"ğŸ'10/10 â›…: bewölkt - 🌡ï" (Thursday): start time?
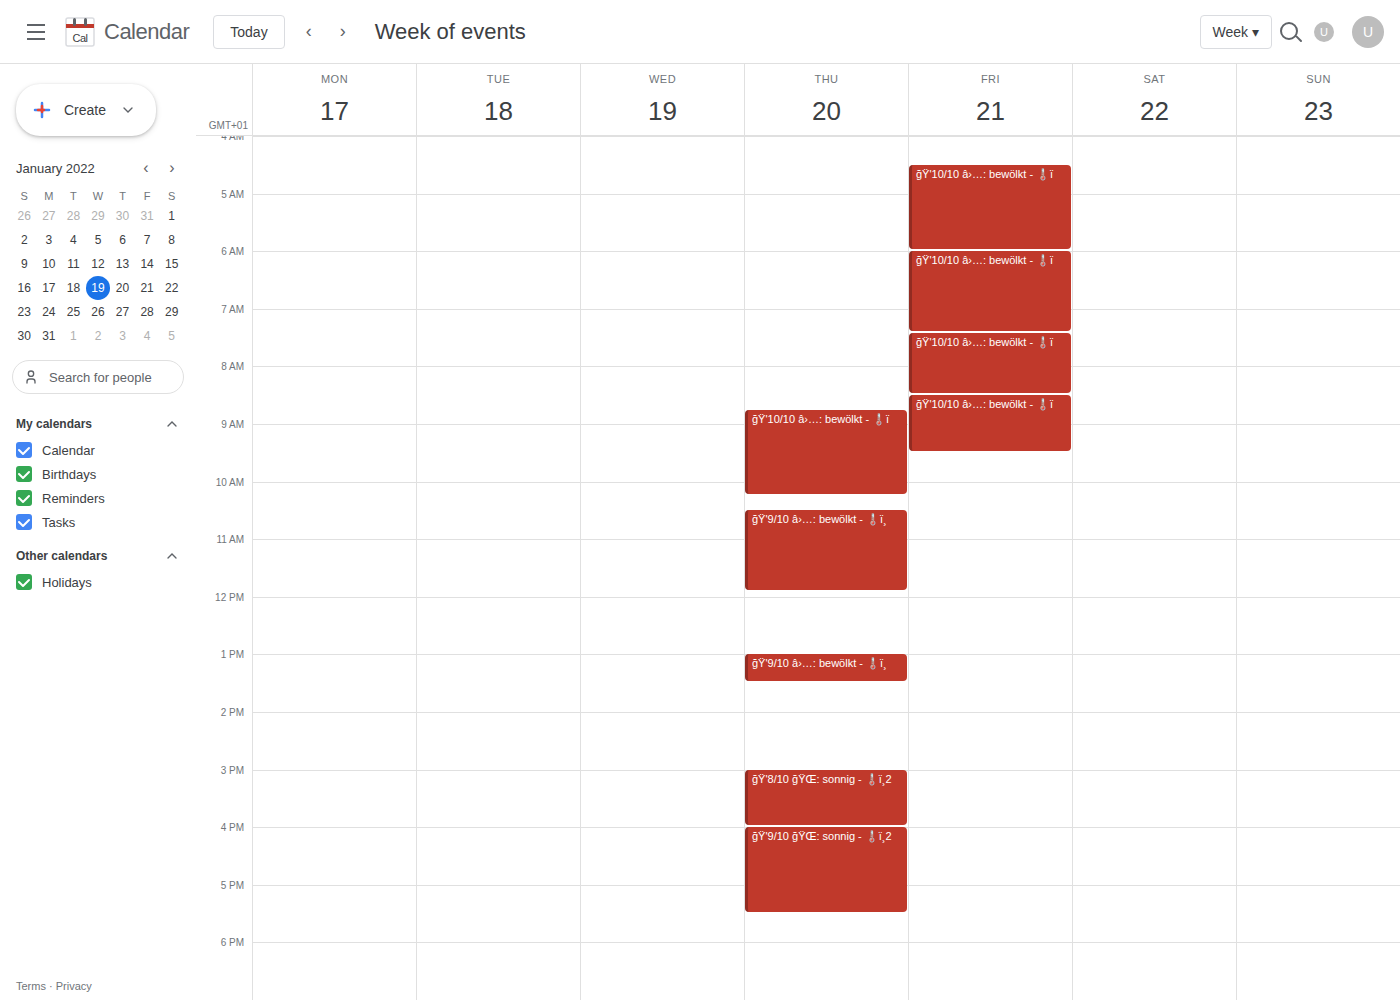
8:45 AM